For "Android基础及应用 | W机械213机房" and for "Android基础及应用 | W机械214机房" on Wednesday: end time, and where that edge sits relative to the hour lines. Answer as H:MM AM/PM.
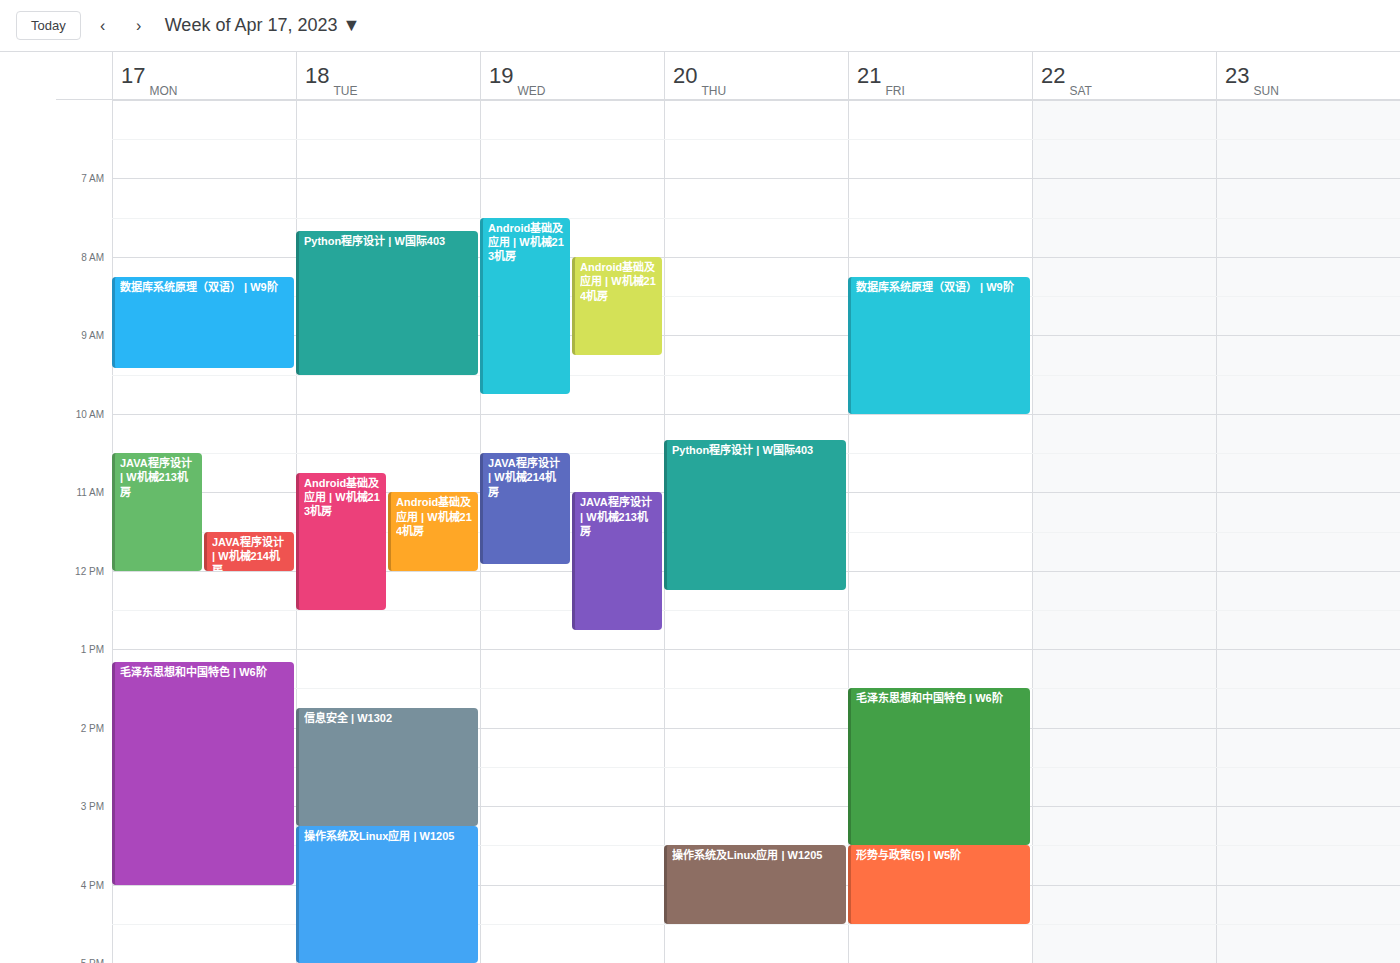
"Android基础及应用 | W机械213机房": 9:45 AM, neither: three quarters of the way from the 9 AM line to the 10 AM line. "Android基础及应用 | W机械214机房": 9:15 AM, neither: a quarter of the way from the 9 AM line to the 10 AM line.